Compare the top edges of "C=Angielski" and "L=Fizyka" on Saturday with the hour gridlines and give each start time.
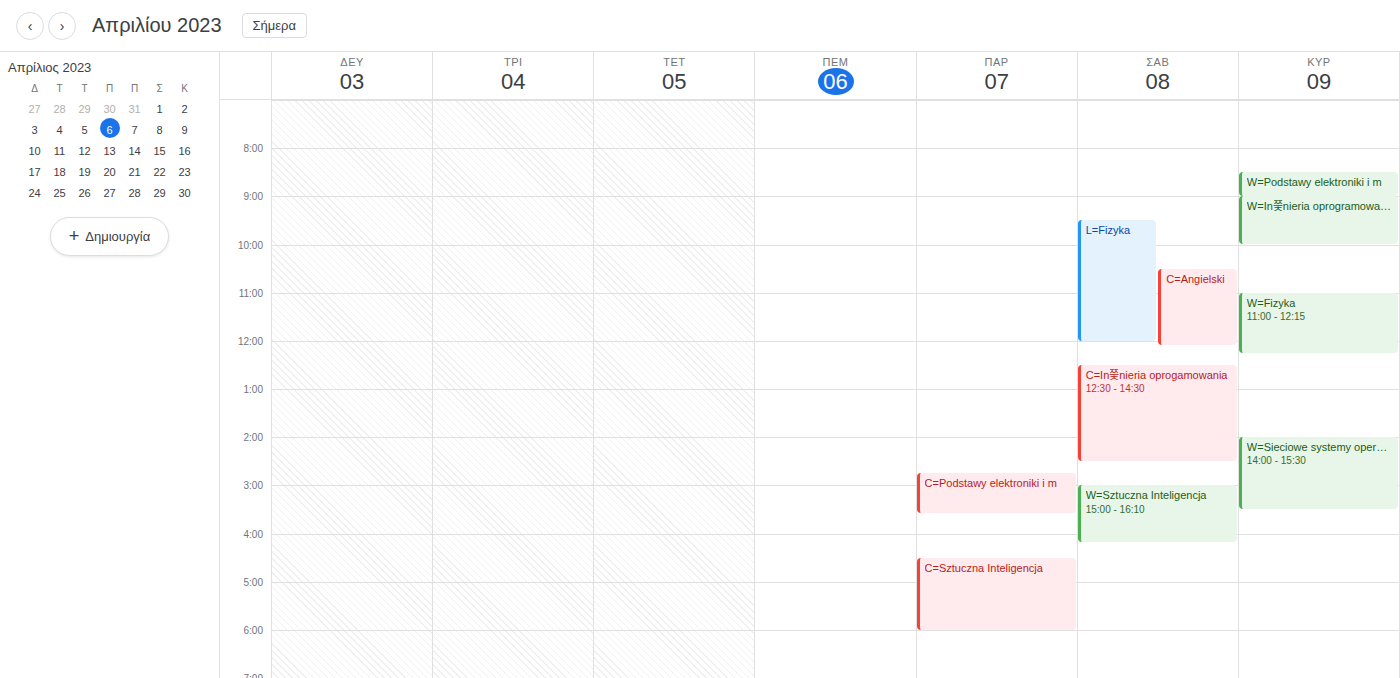
"C=Angielski": 10:30 AM, halfway between the 10 AM and 11 AM lines. "L=Fizyka": 9:30 AM, halfway between the 9 AM and 10 AM lines.